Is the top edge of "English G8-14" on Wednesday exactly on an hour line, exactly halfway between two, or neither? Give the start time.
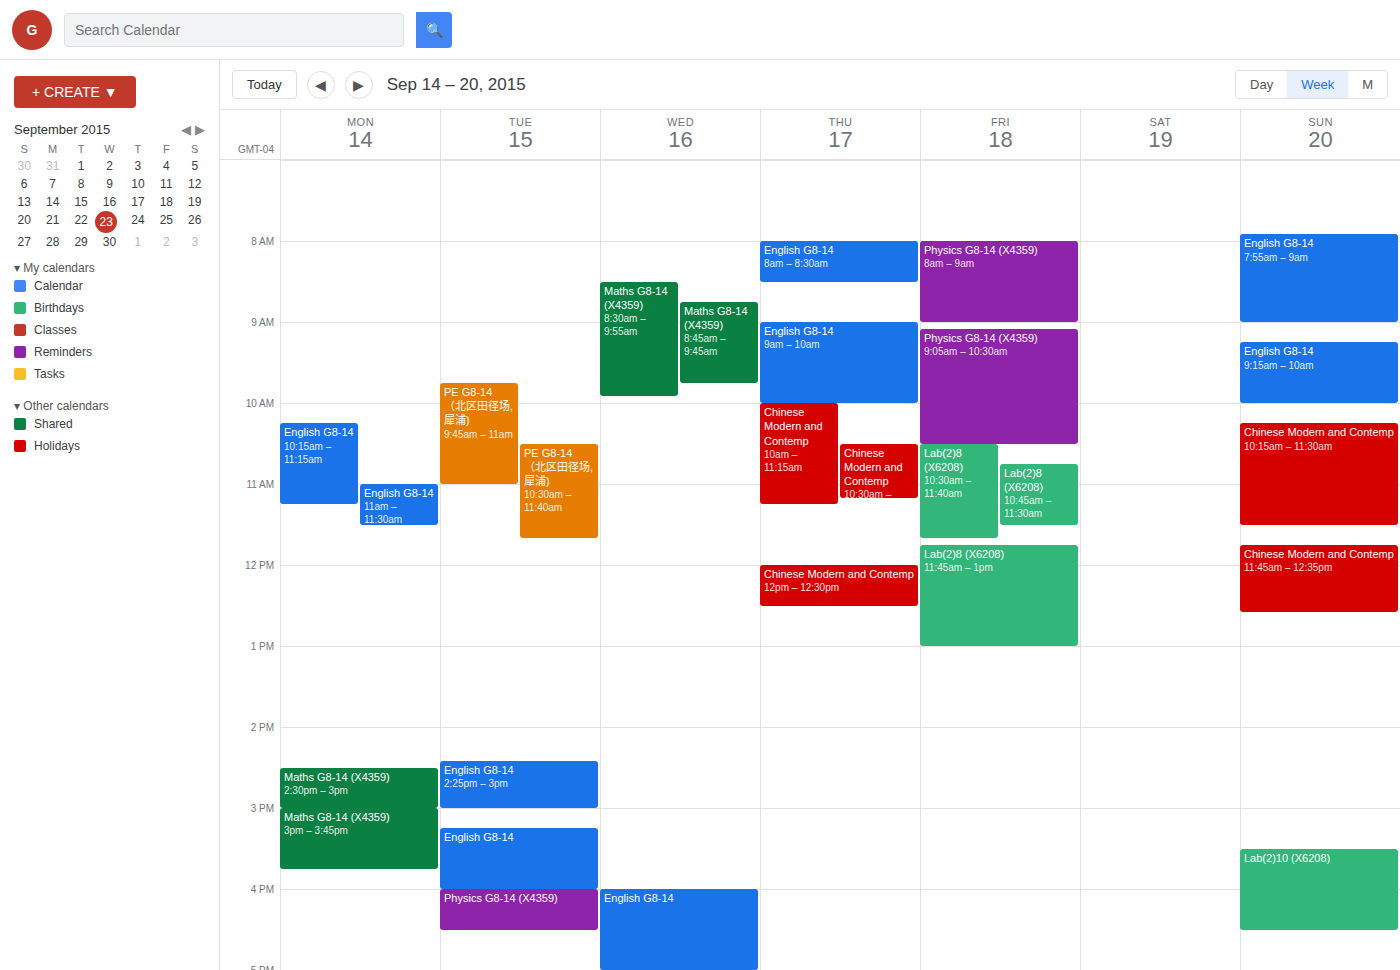
4:00 PM -- exactly on the 4 PM line.